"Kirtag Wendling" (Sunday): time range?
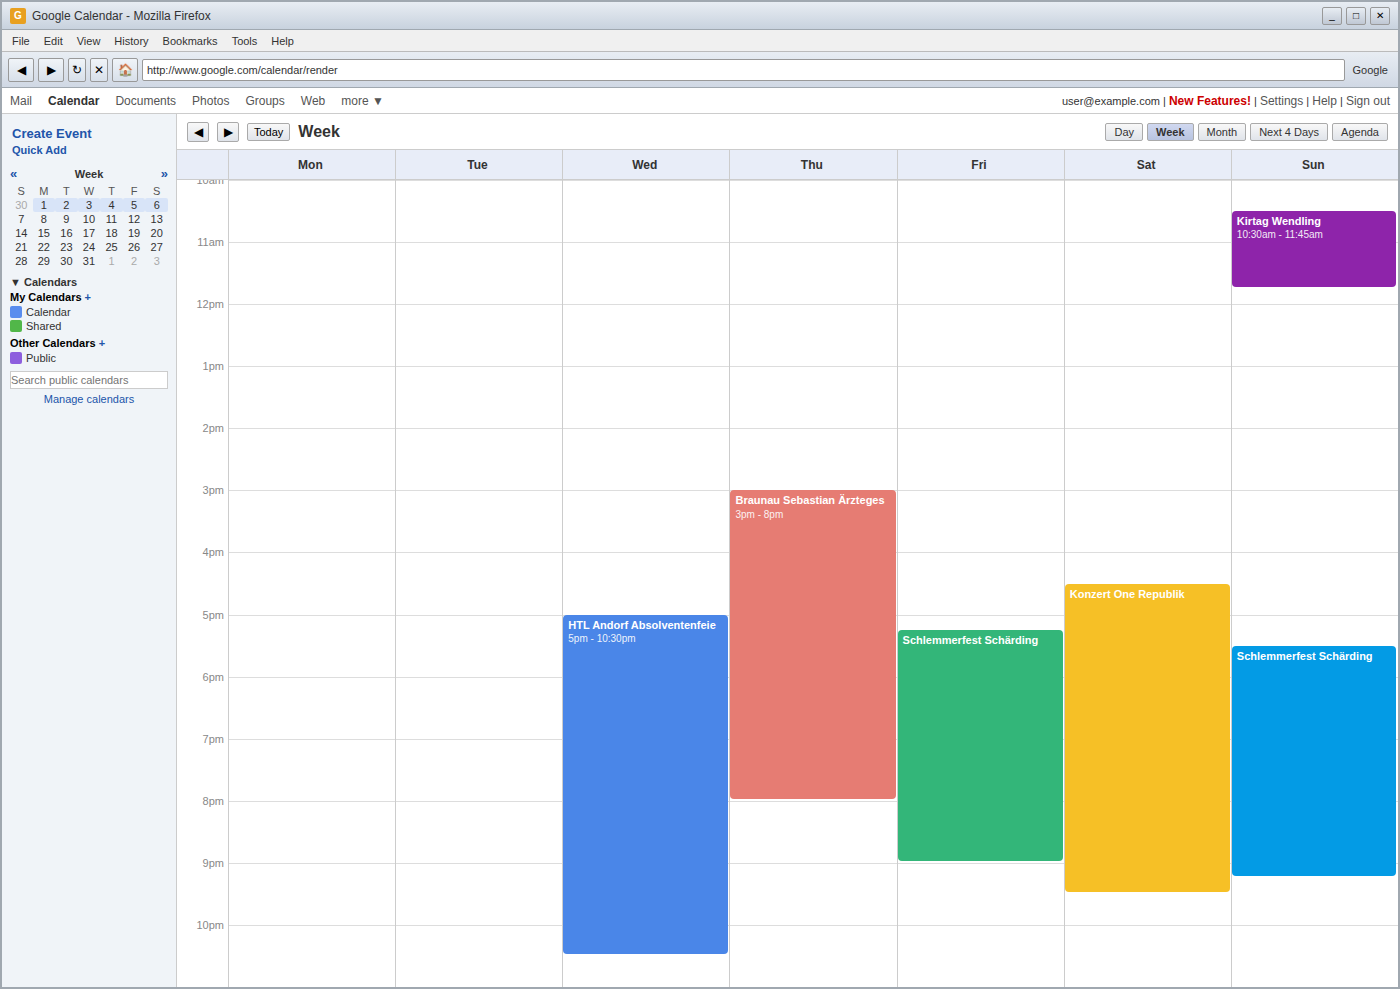
10:30 AM to 11:45 AM